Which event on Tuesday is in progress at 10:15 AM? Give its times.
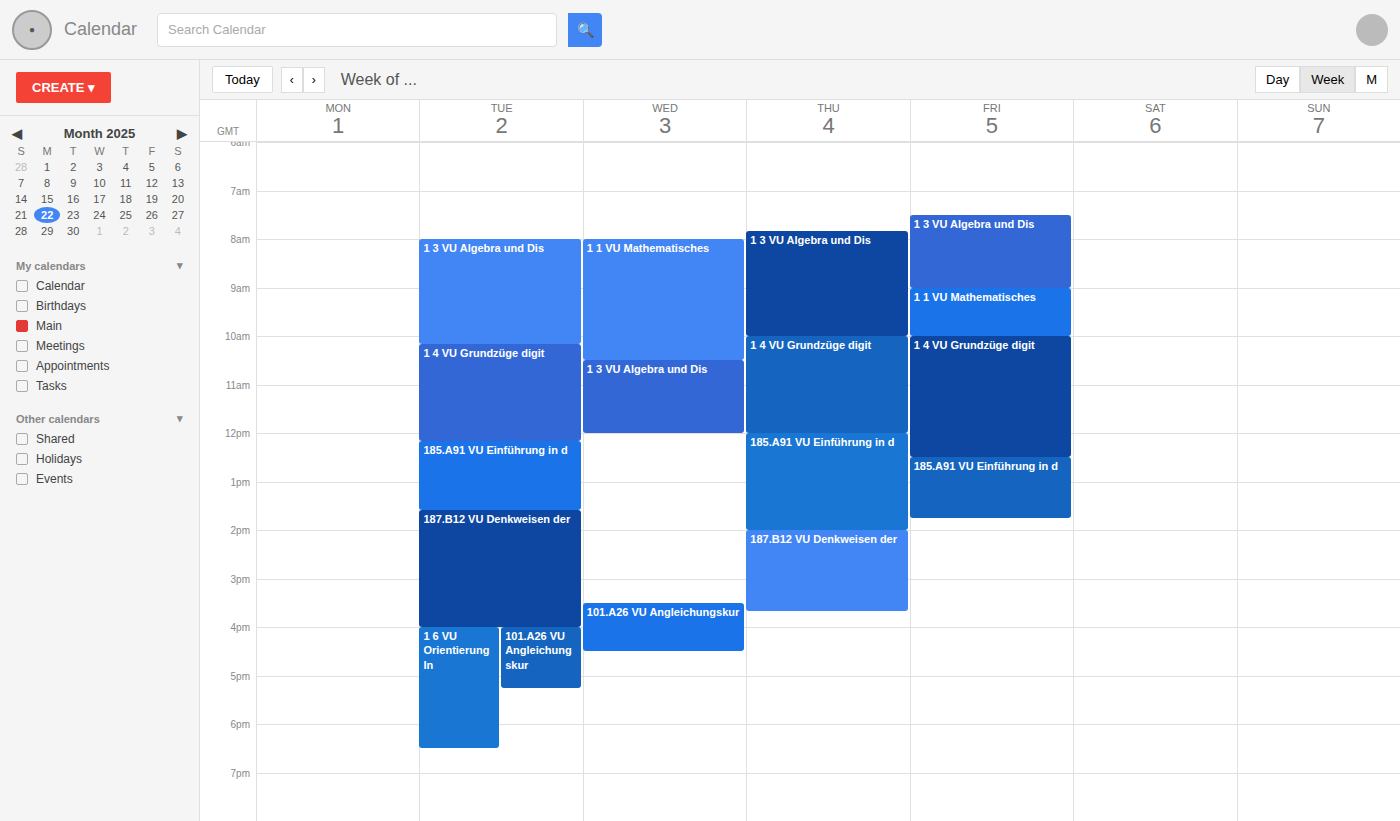
"1 4 VU Grundzüge digit", 10:10 AM to 12:10 PM